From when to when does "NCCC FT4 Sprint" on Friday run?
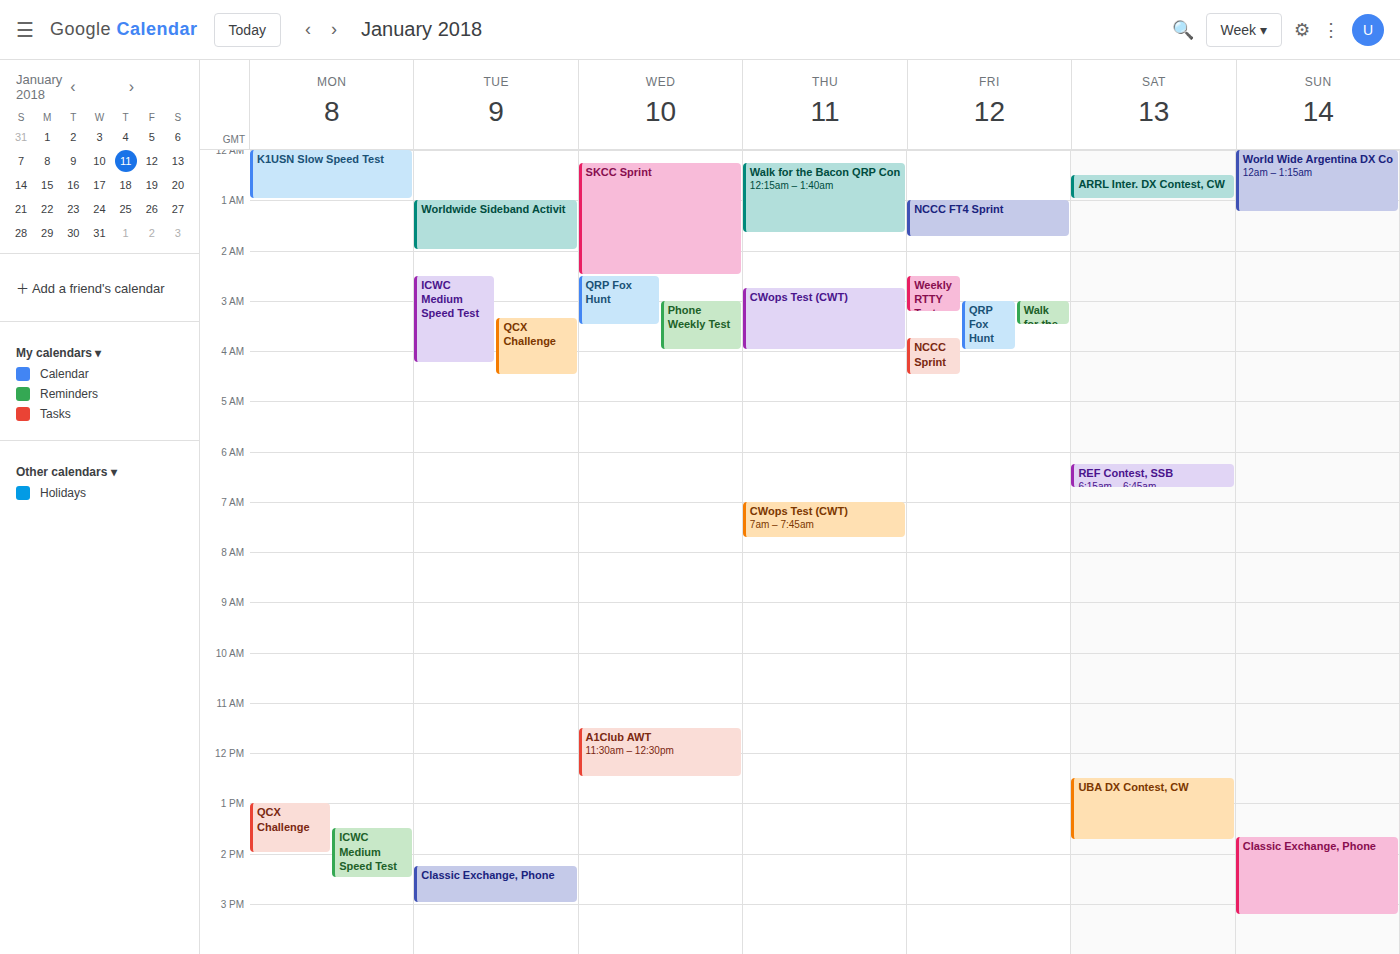
01:00 to 01:45